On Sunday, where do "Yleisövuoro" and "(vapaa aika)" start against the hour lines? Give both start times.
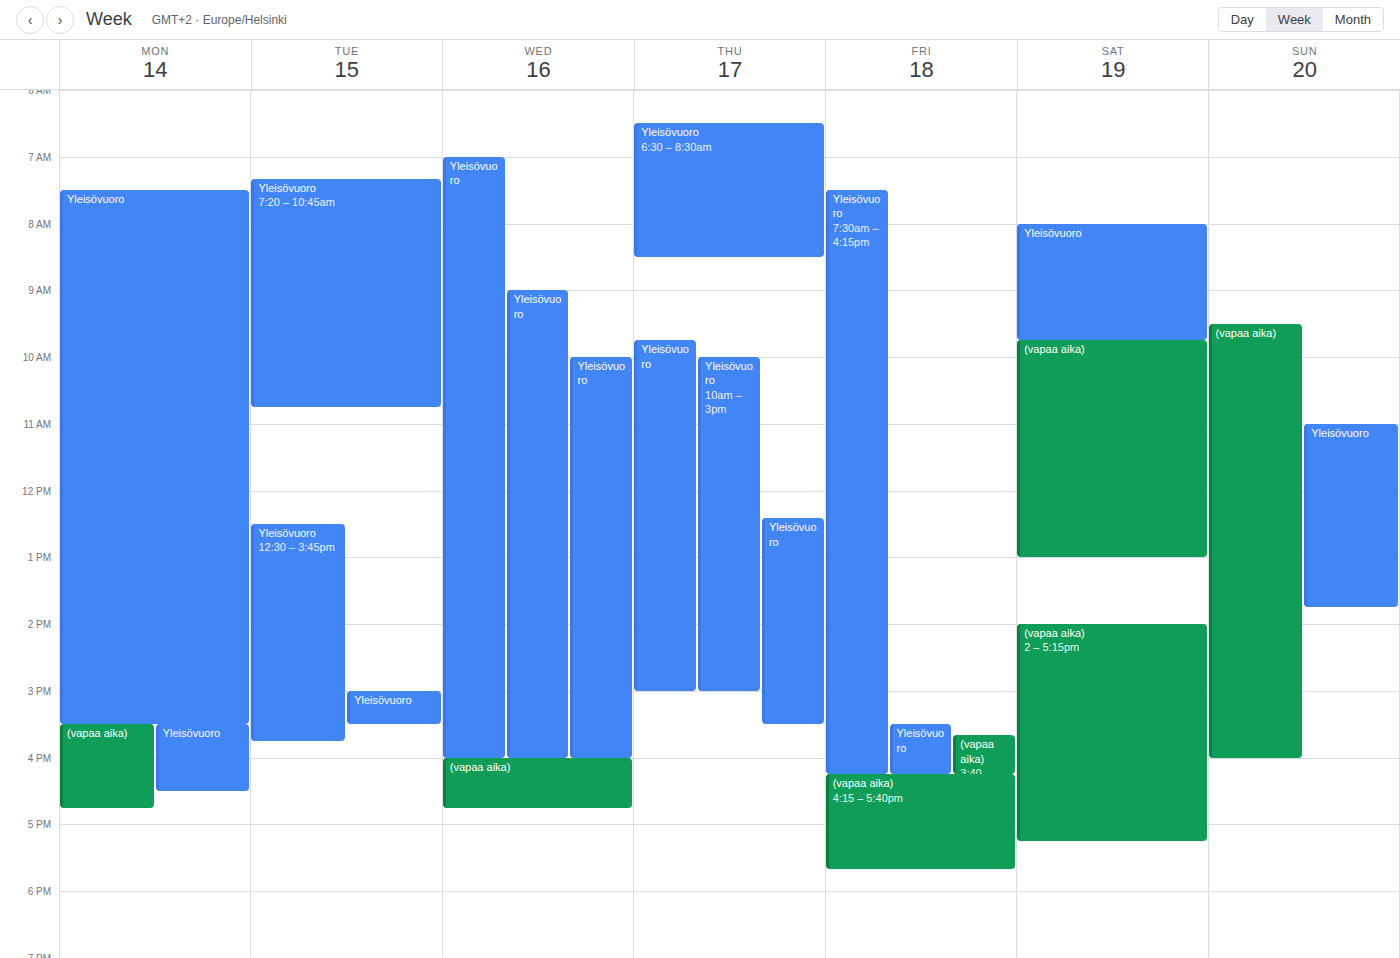
"Yleisövuoro": 11:00 AM, exactly on the 11 AM line. "(vapaa aika)": 9:30 AM, halfway between the 9 AM and 10 AM lines.